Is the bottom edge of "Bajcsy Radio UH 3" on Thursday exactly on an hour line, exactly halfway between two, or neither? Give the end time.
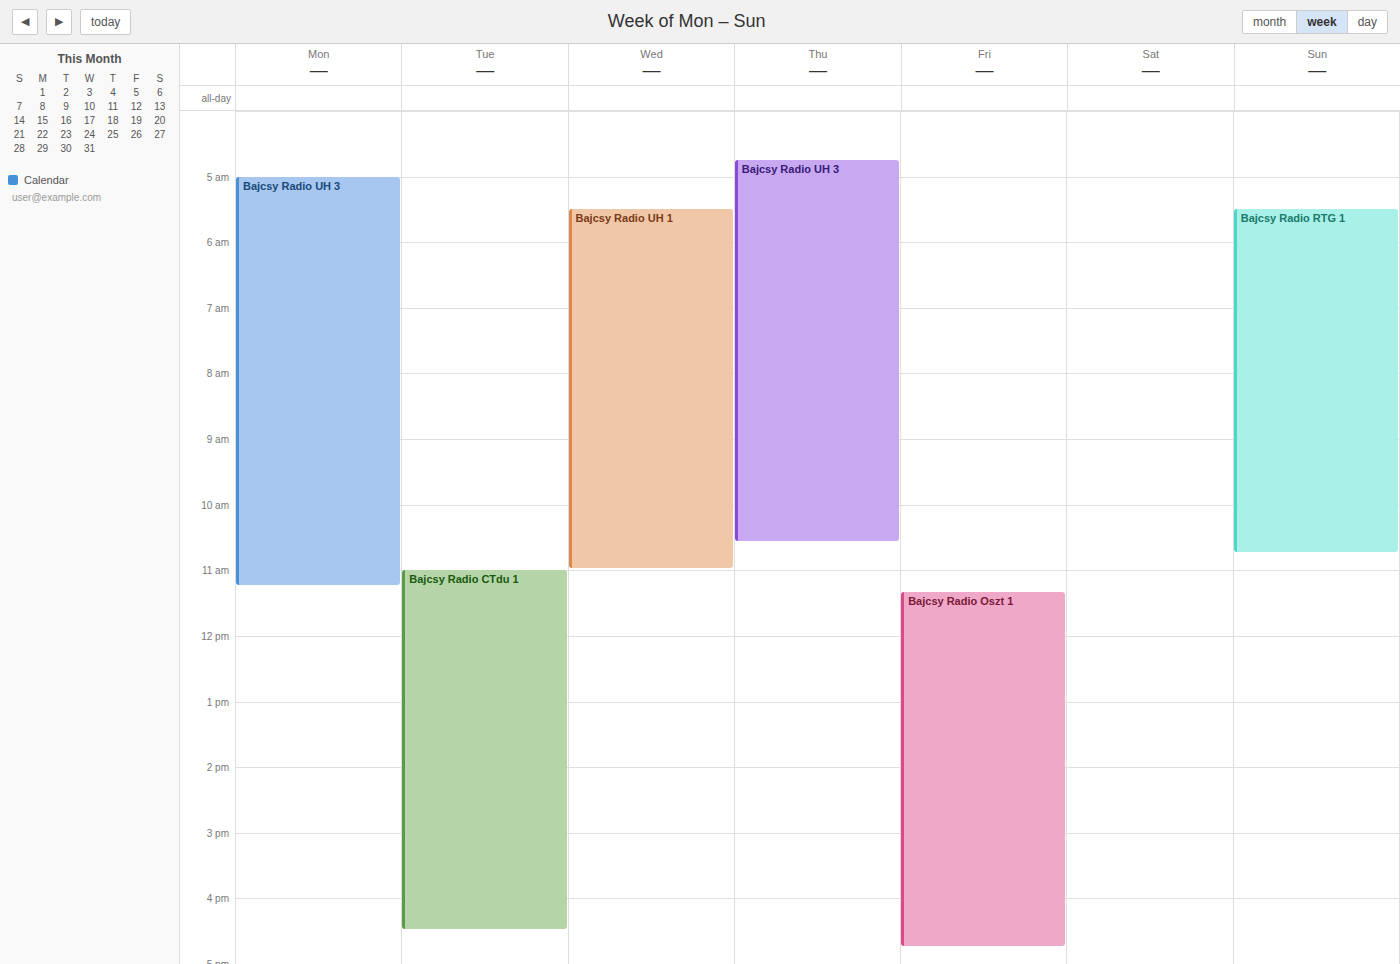
10:35 AM -- neither: 35 minutes below the 10 AM line and 25 minutes above the 11 AM line.